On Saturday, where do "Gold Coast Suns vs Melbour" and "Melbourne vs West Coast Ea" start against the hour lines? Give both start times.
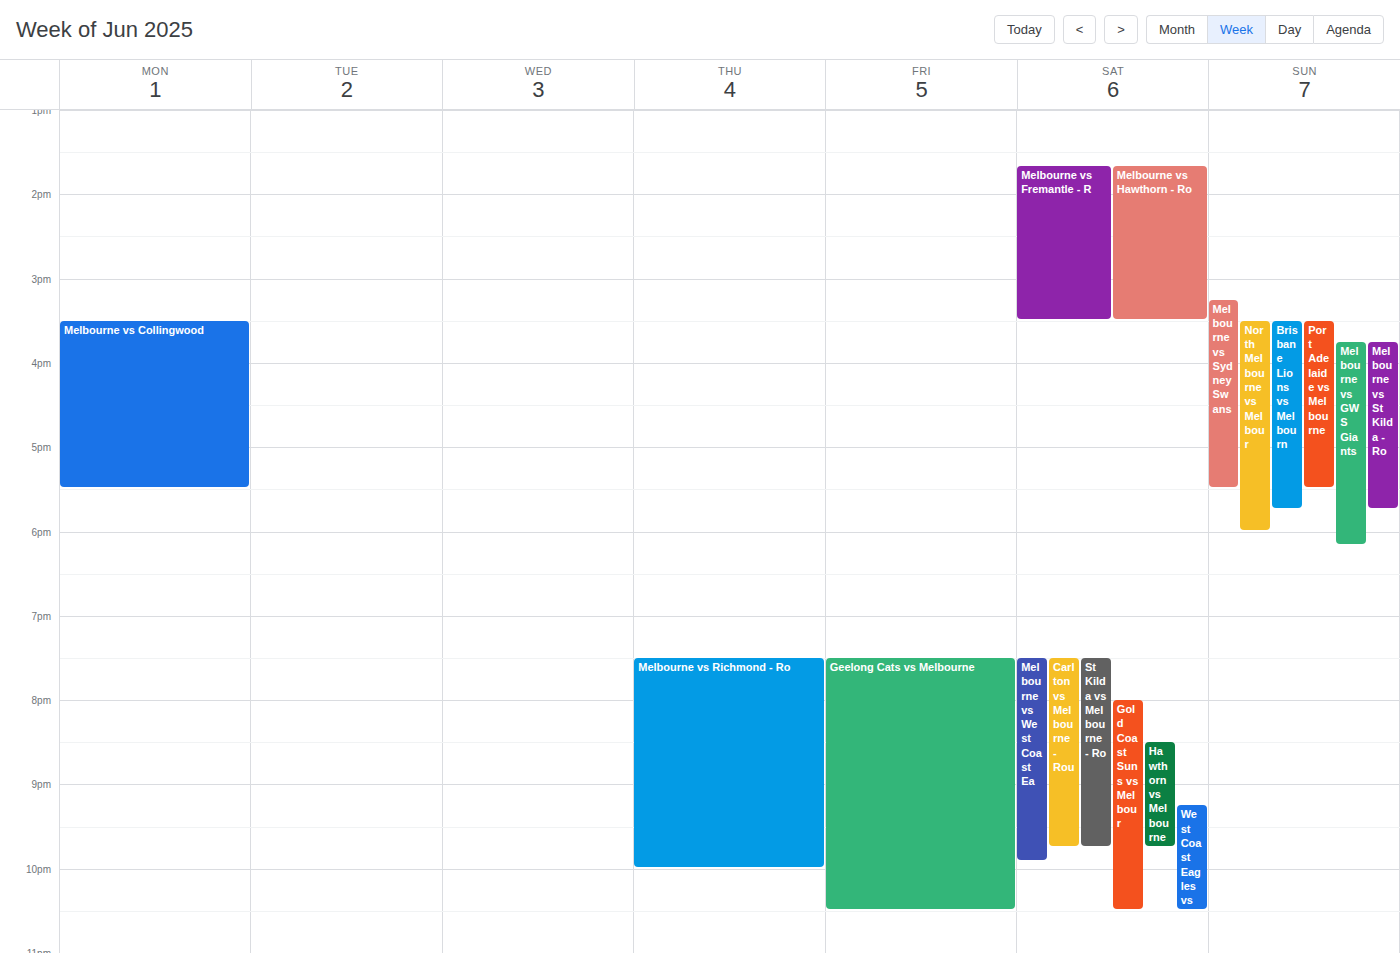
"Gold Coast Suns vs Melbour": 8:00 PM, exactly on the 8 PM line. "Melbourne vs West Coast Ea": 7:30 PM, halfway between the 7 PM and 8 PM lines.